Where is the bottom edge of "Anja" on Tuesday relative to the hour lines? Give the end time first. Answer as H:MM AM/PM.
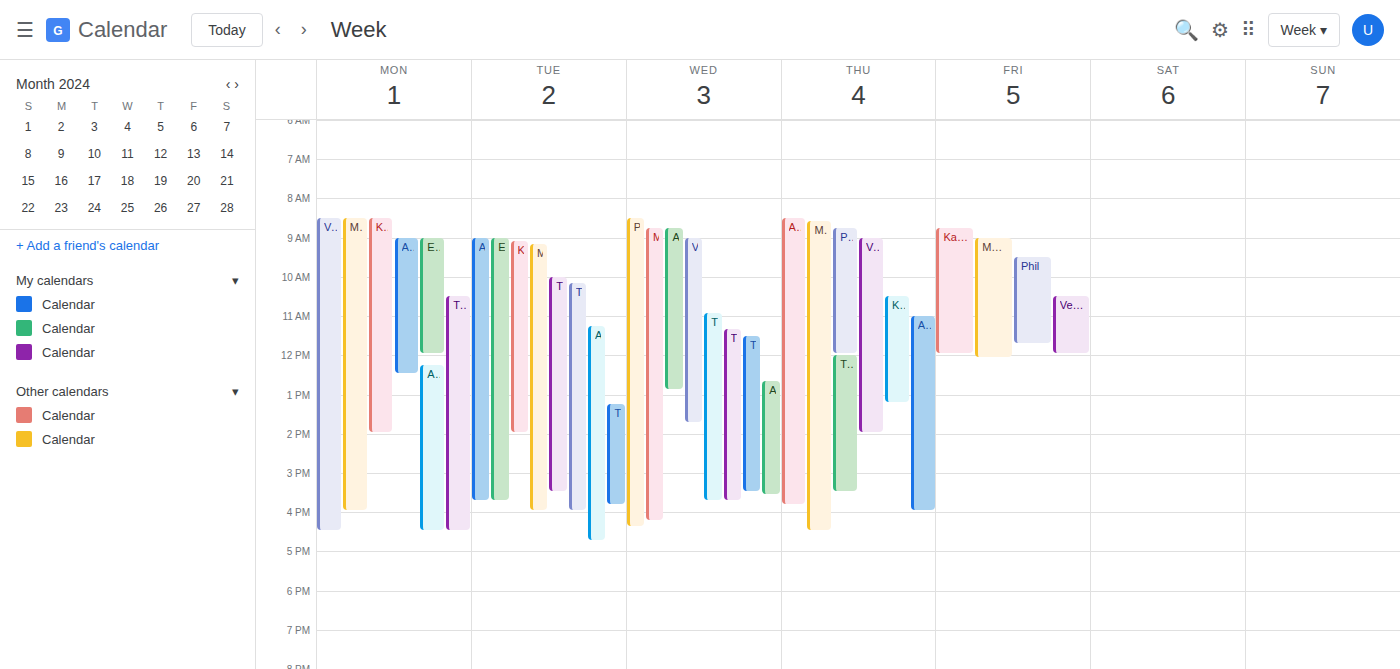
3:45 PM -- neither: three quarters of the way from the 3 PM line to the 4 PM line.